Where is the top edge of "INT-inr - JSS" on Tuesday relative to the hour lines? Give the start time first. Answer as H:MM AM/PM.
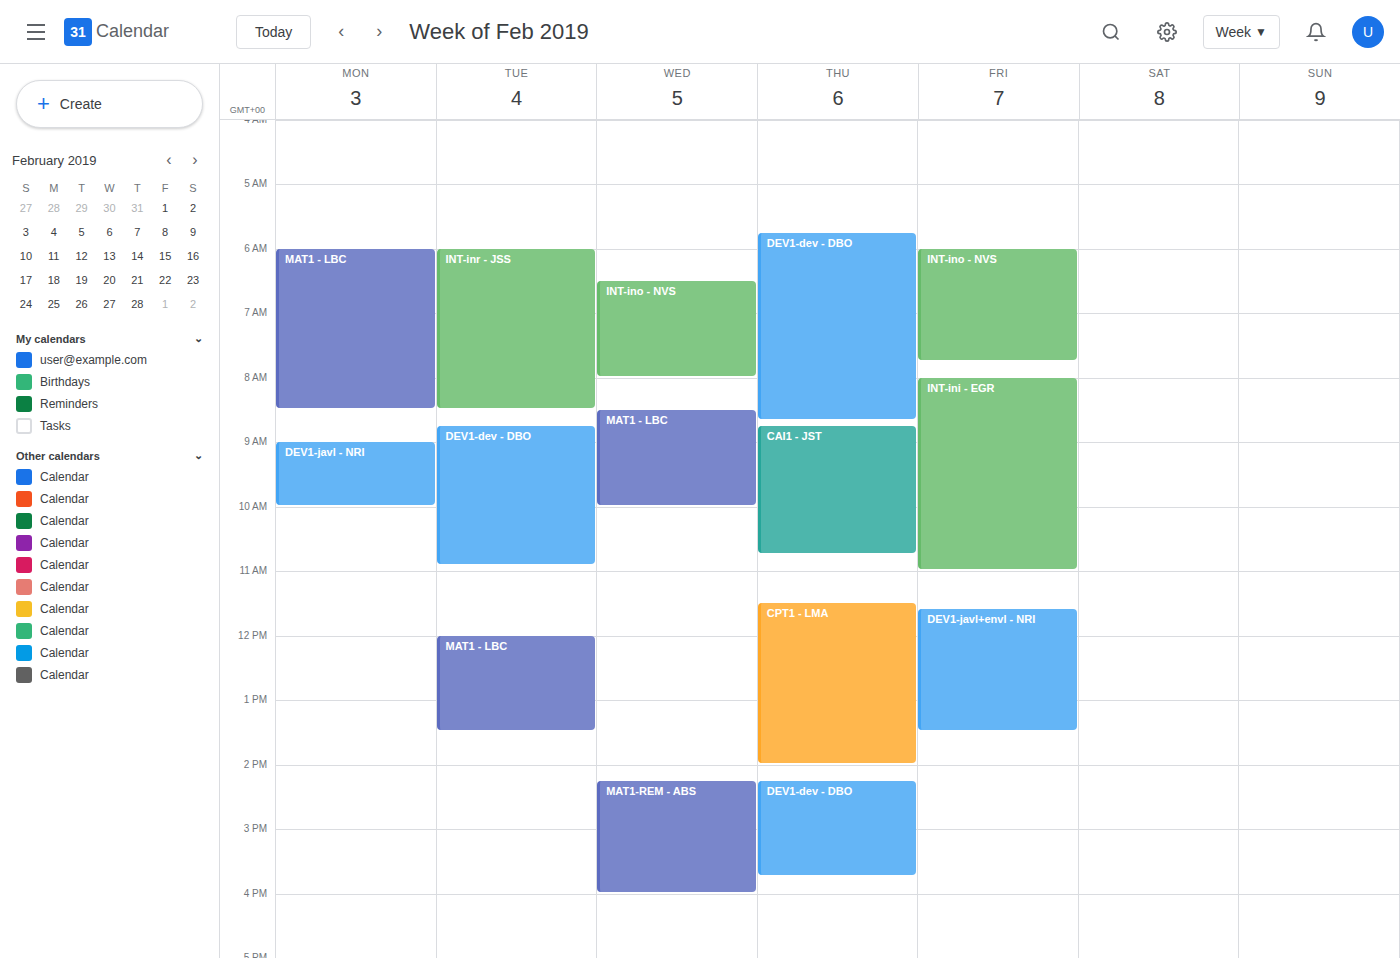
6:00 AM -- exactly on the 6 AM line.